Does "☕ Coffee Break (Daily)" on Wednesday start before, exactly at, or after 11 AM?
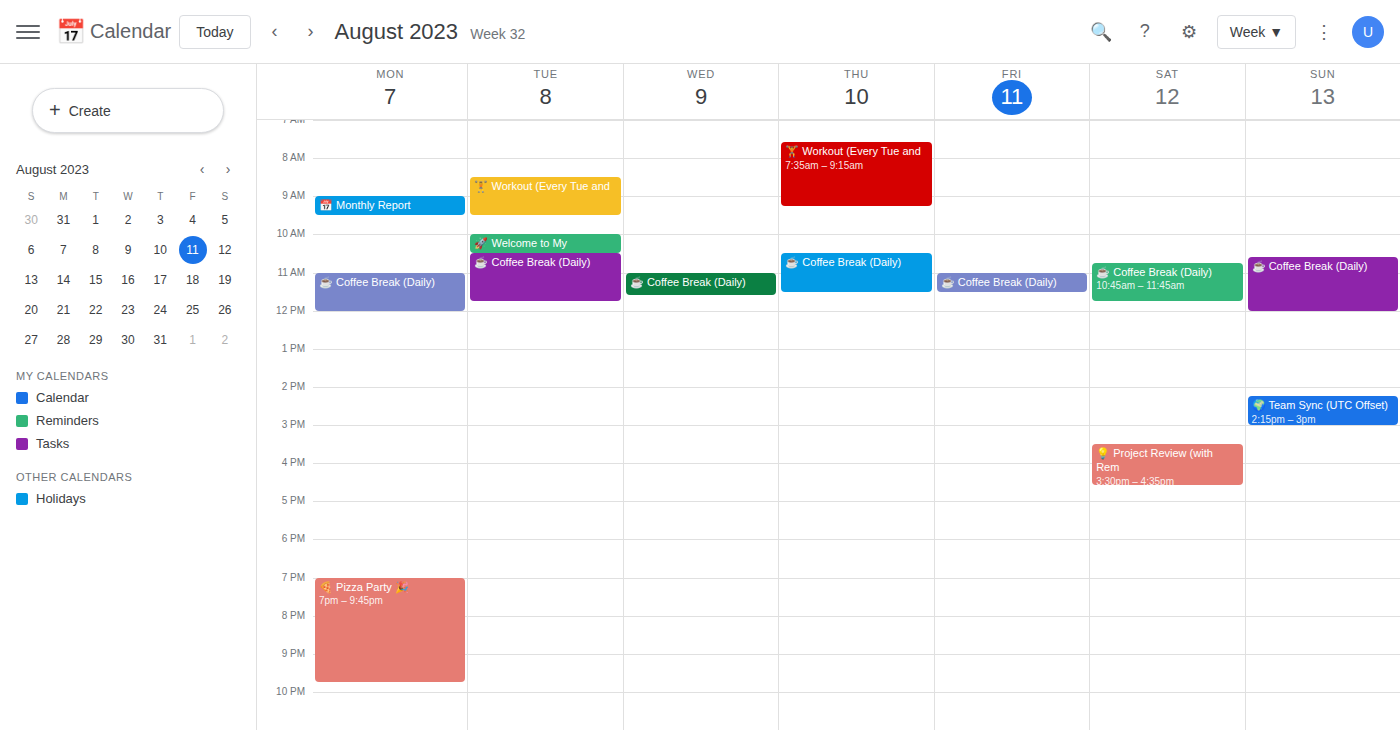
11:00 AM -- exactly at 11 AM, on the 11 AM line.